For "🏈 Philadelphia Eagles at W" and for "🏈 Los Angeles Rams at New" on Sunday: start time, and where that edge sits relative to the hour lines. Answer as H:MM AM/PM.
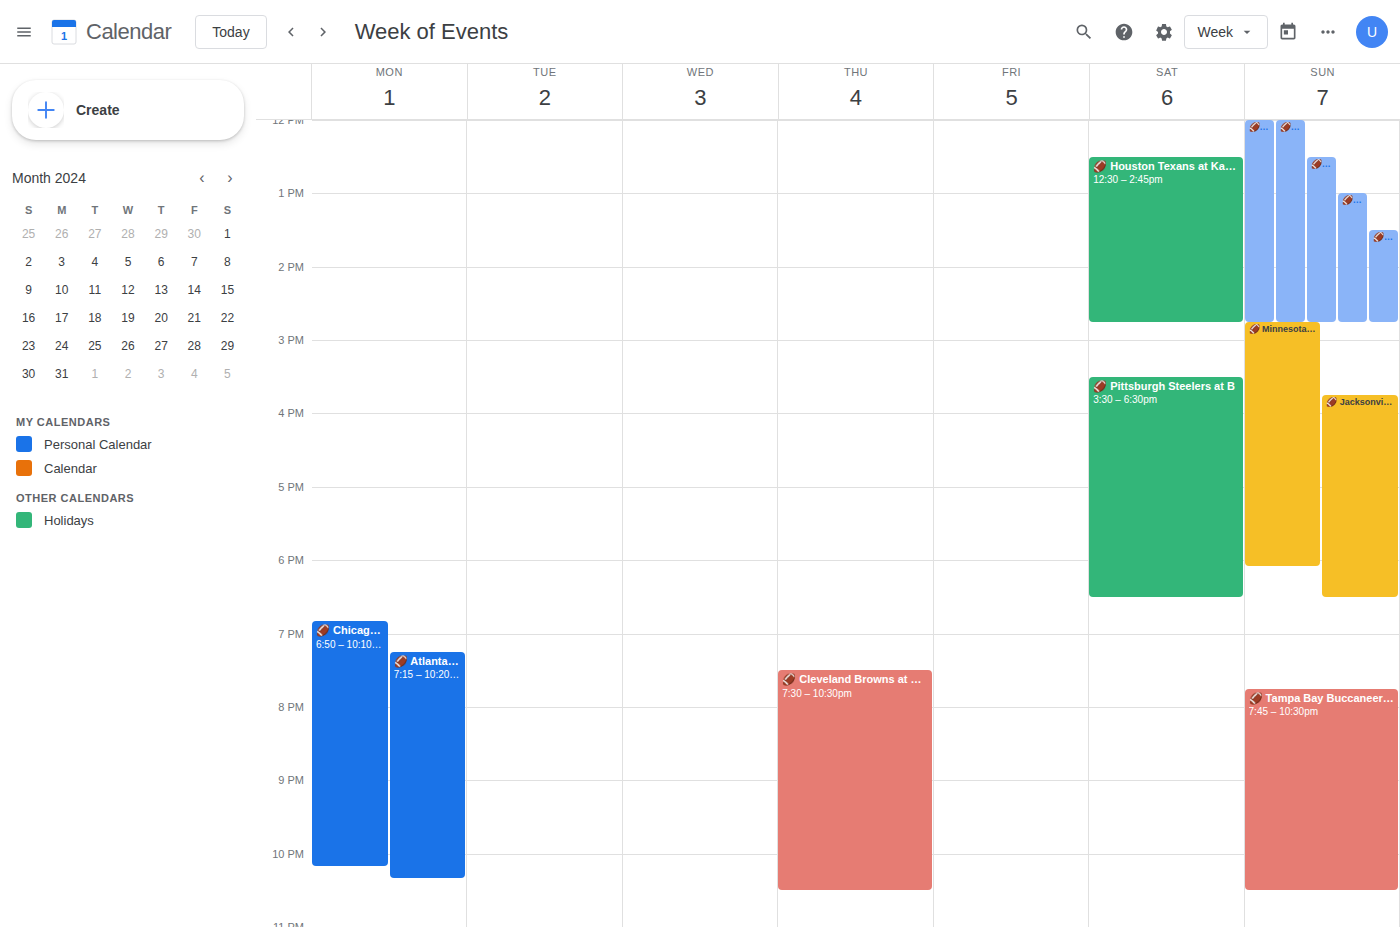
"🏈 Philadelphia Eagles at W": 1:30 PM, halfway between the 1 PM and 2 PM lines. "🏈 Los Angeles Rams at New": 12:30 PM, halfway between the 12 PM and 1 PM lines.